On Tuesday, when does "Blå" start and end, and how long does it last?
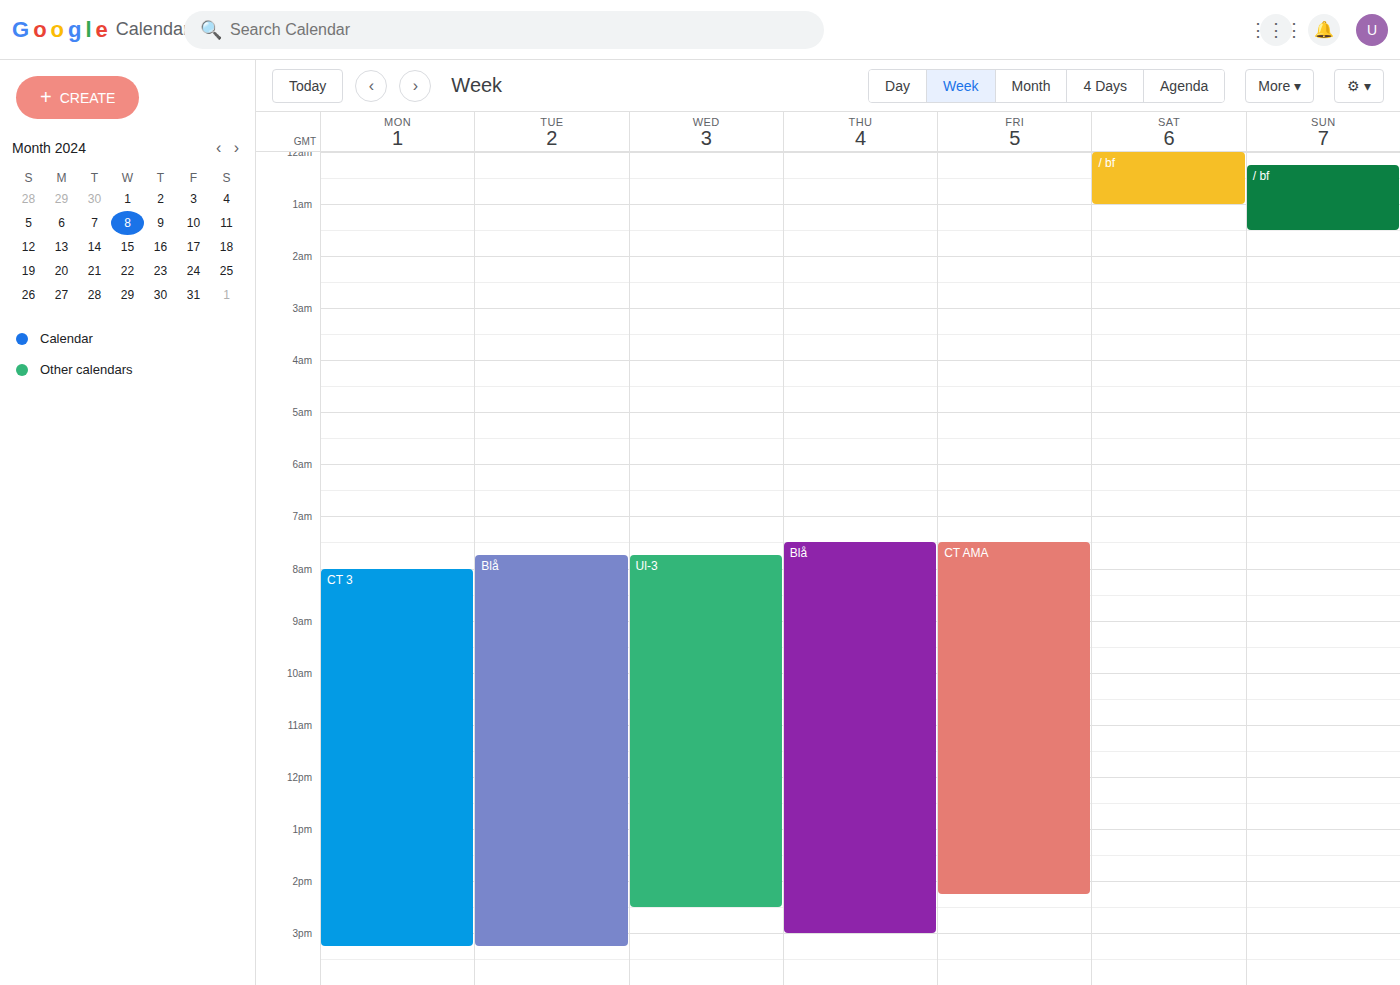
7:45 AM to 3:15 PM, 7 hours 30 minutes